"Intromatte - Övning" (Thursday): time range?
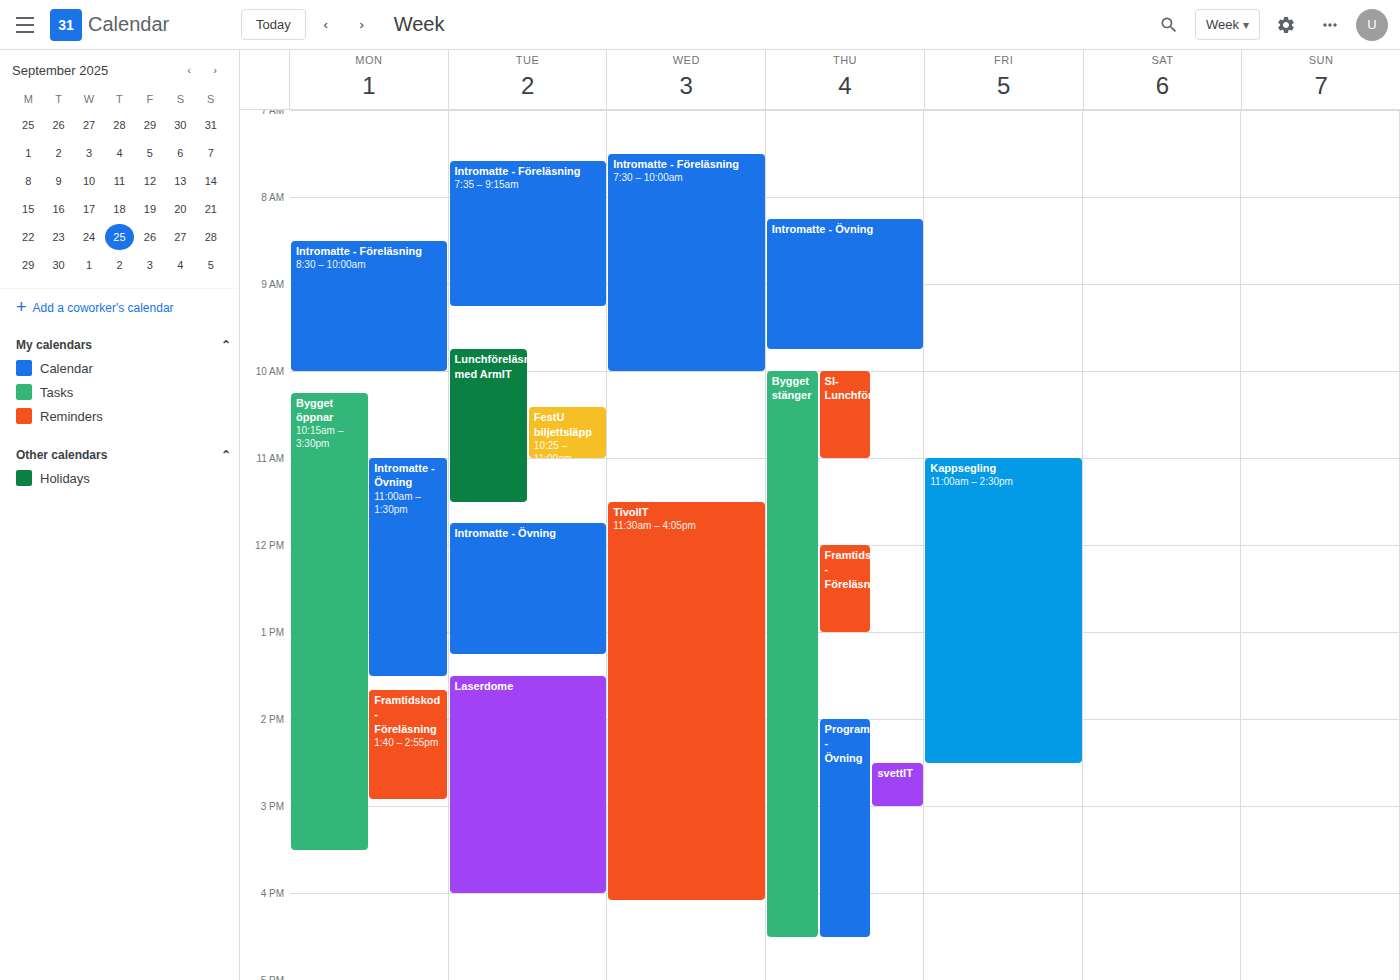
08:15 to 09:45